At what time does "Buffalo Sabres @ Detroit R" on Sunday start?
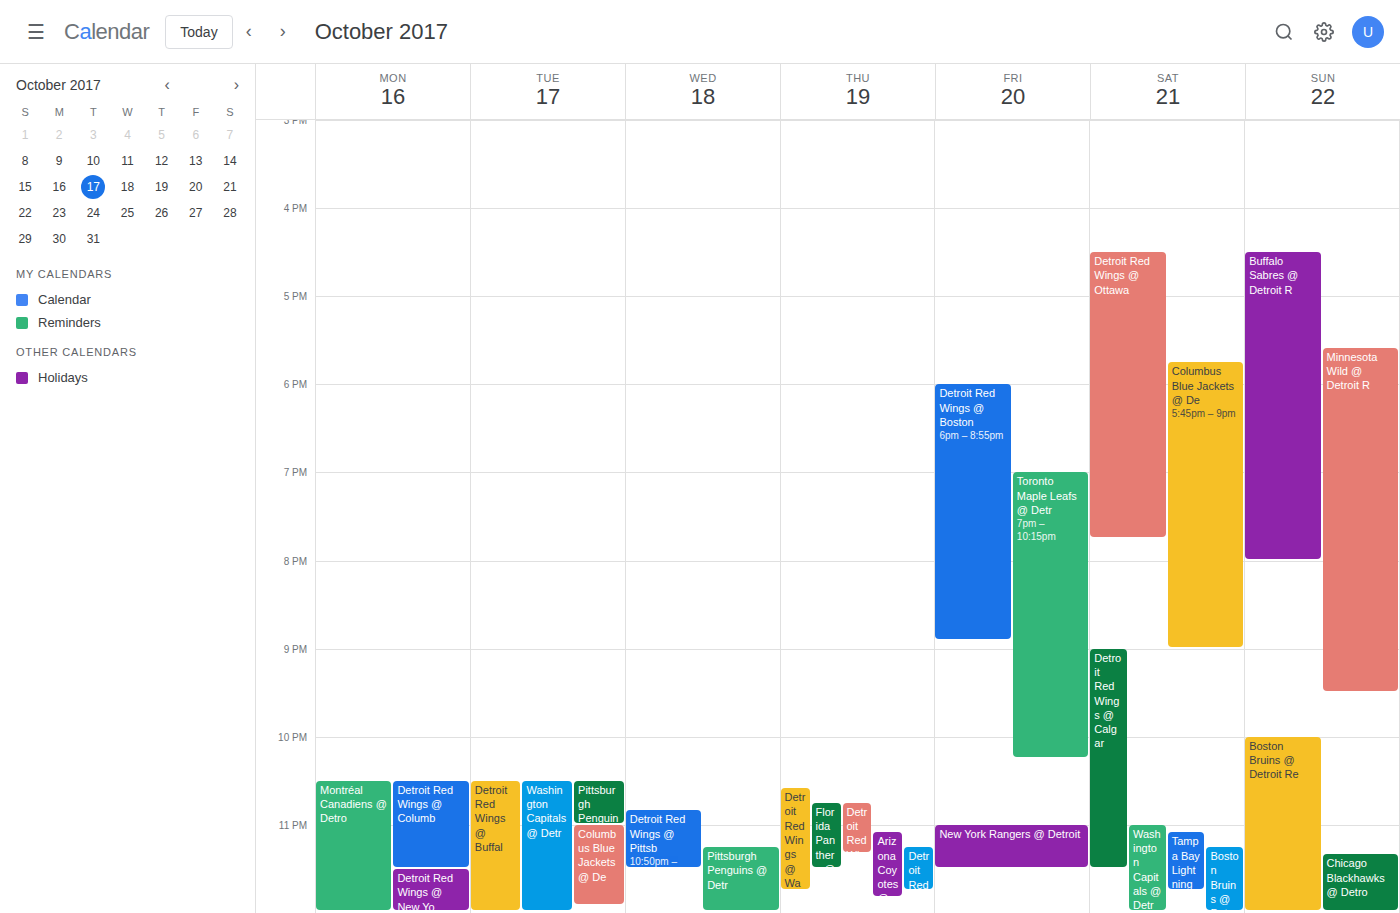
16:30